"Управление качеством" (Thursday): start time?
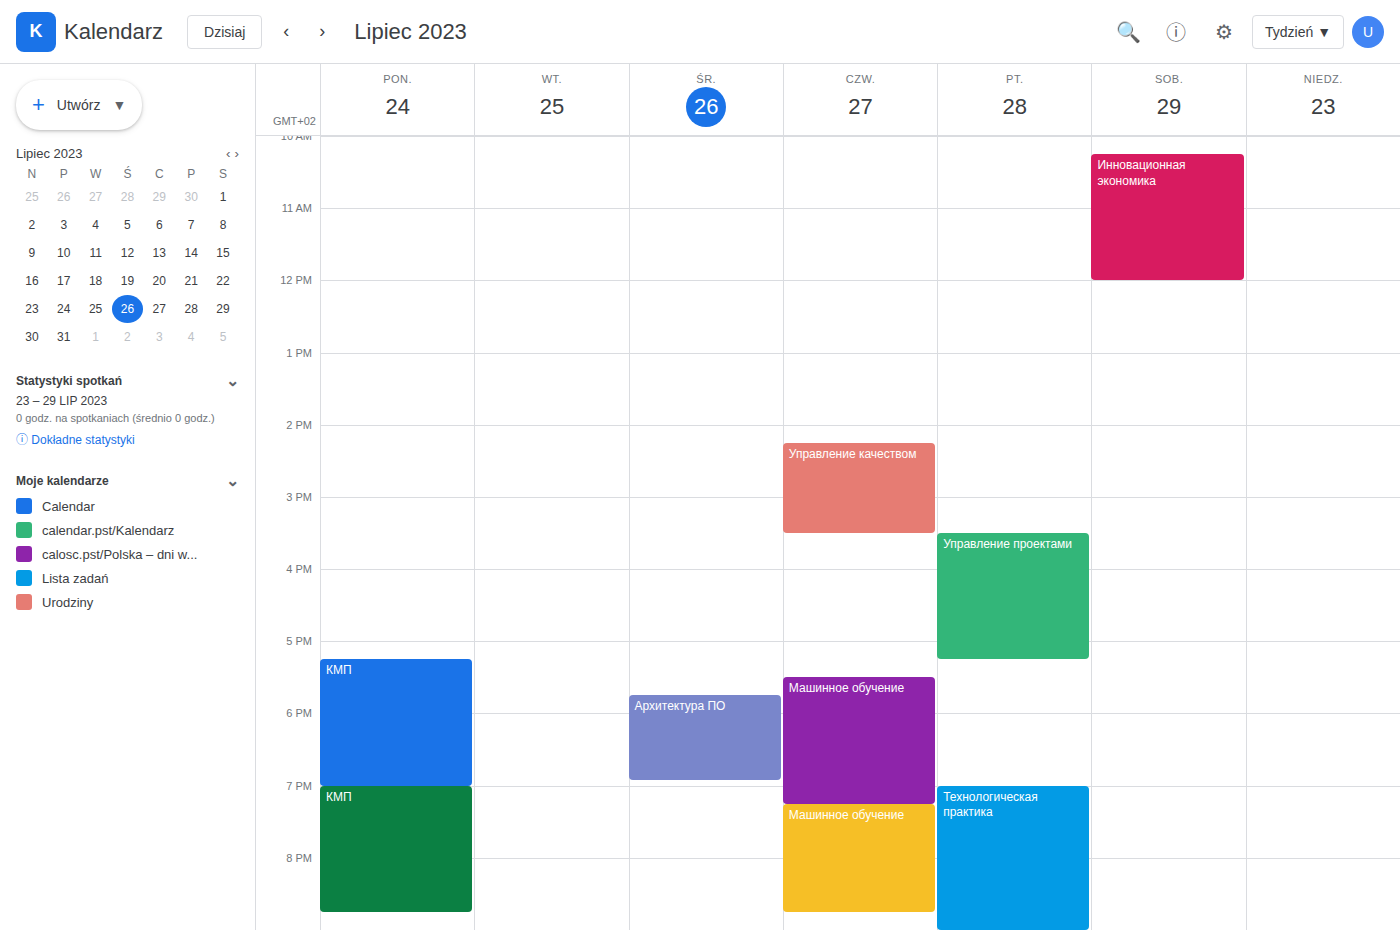
2:15 PM